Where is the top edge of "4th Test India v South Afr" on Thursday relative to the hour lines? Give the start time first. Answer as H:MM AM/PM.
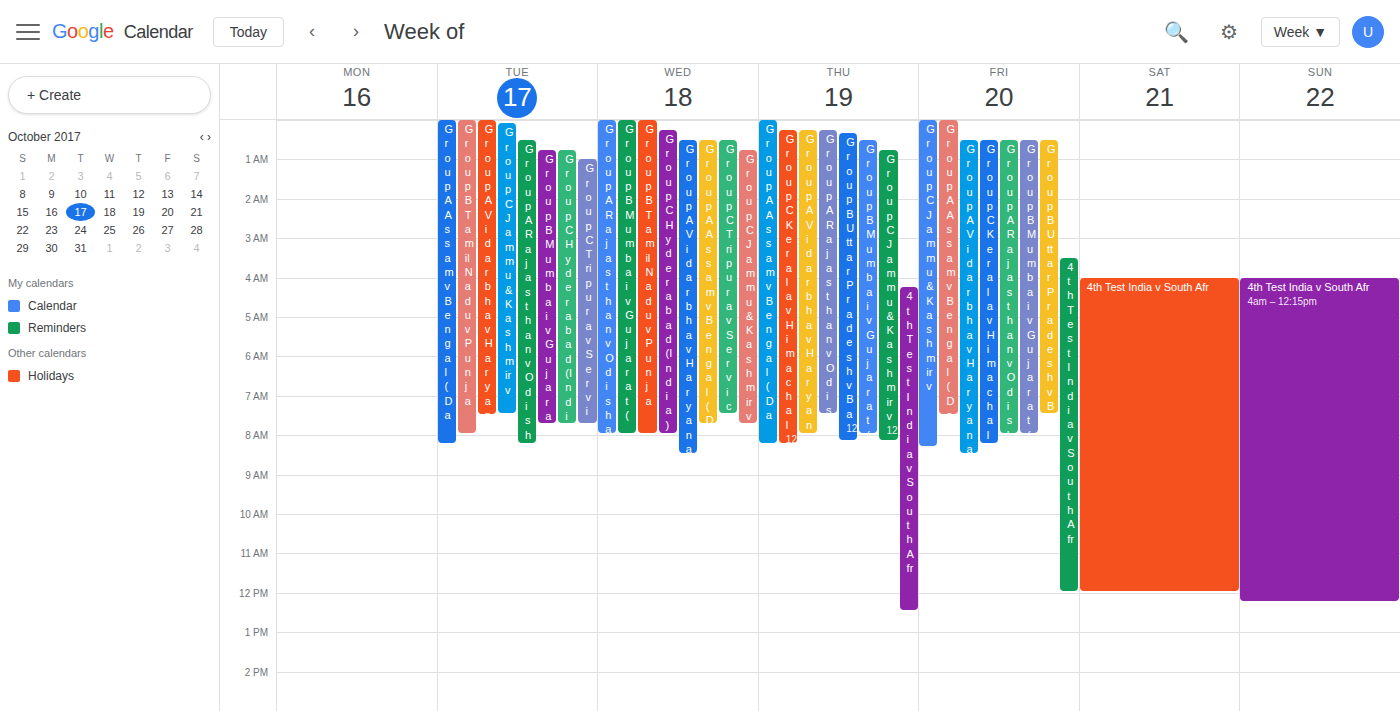
4:15 AM -- neither: a quarter of the way from the 4 AM line to the 5 AM line.